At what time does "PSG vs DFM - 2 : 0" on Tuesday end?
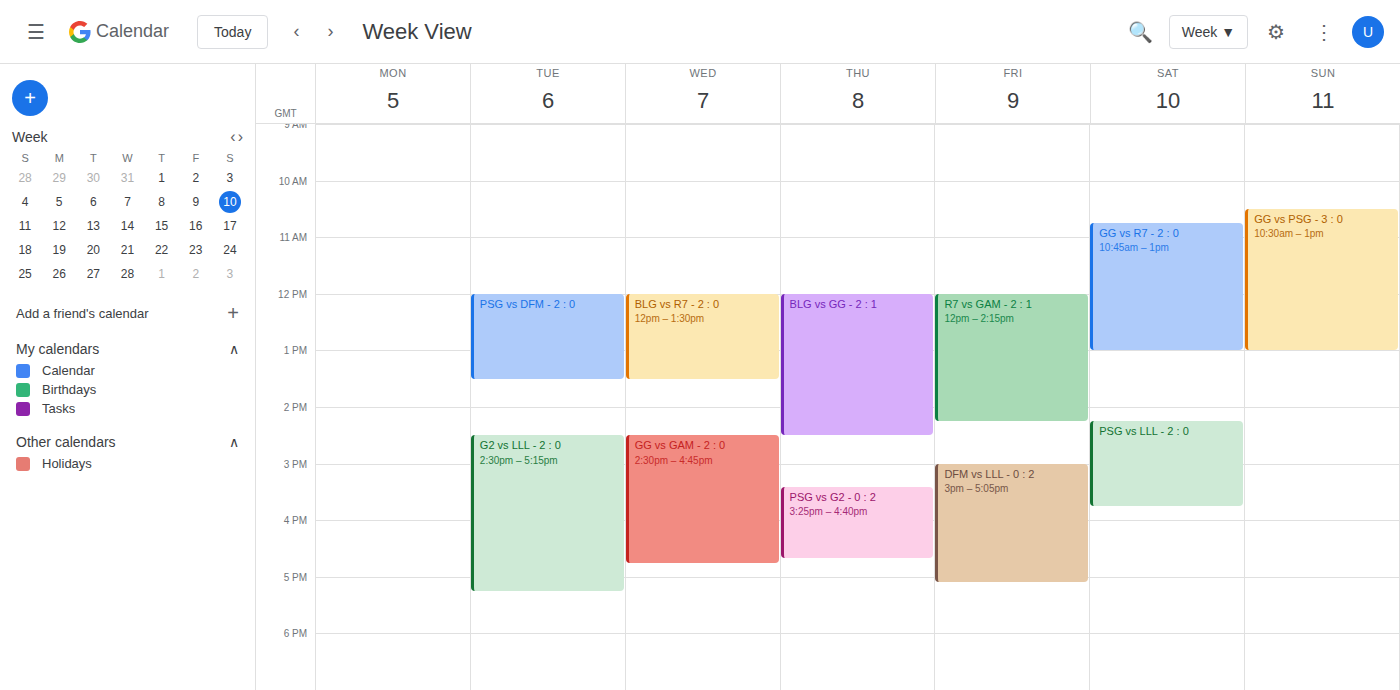
1:30 PM